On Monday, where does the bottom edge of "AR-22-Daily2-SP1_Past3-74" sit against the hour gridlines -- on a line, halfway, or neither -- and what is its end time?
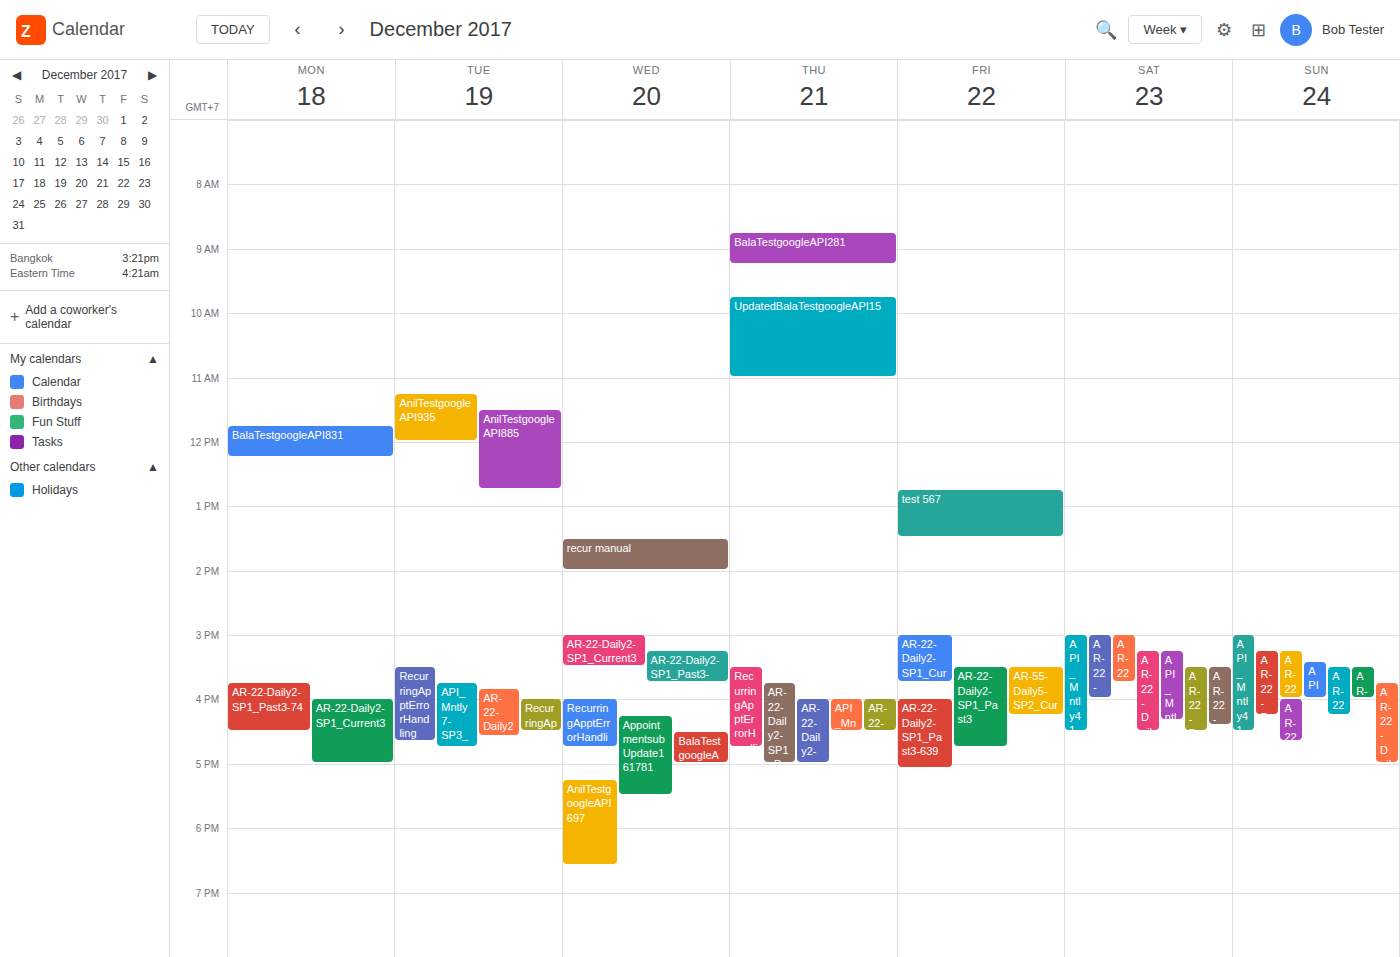
16:30 -- halfway between the 16:00 and 17:00 lines.